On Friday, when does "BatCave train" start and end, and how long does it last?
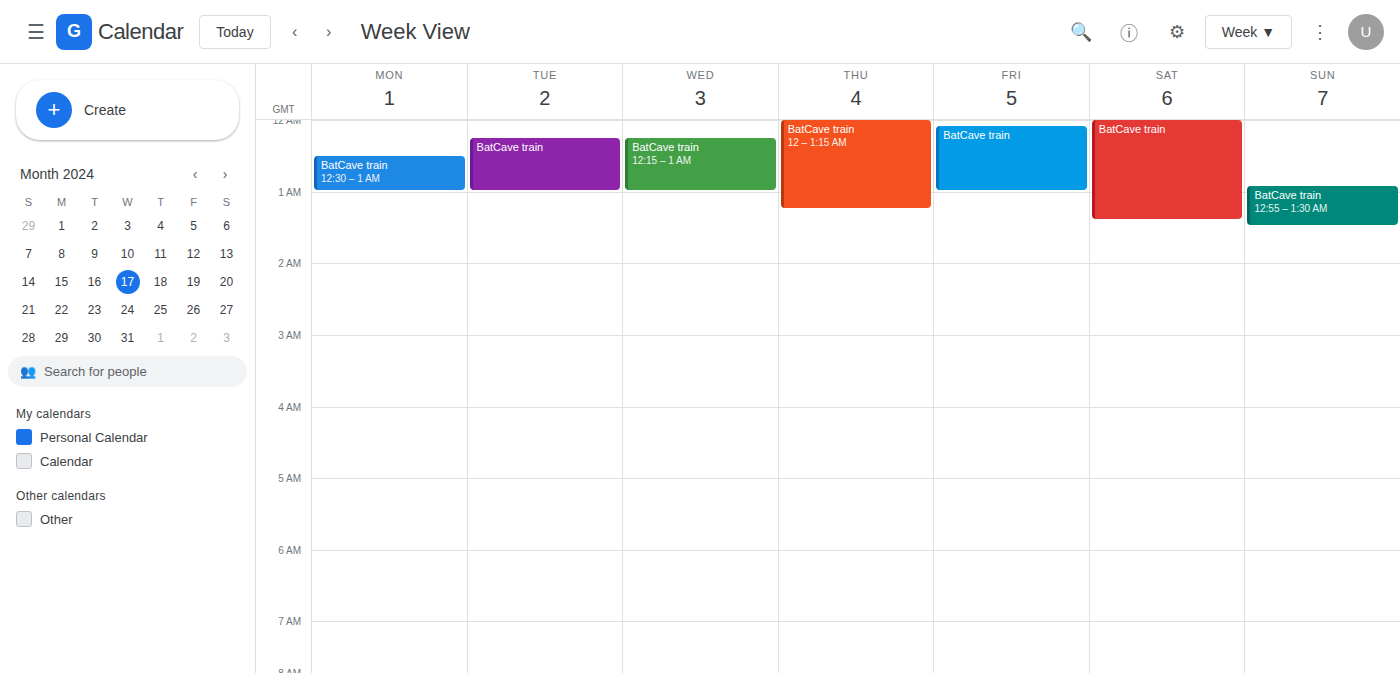
12:05 AM to 1:00 AM, 55 minutes